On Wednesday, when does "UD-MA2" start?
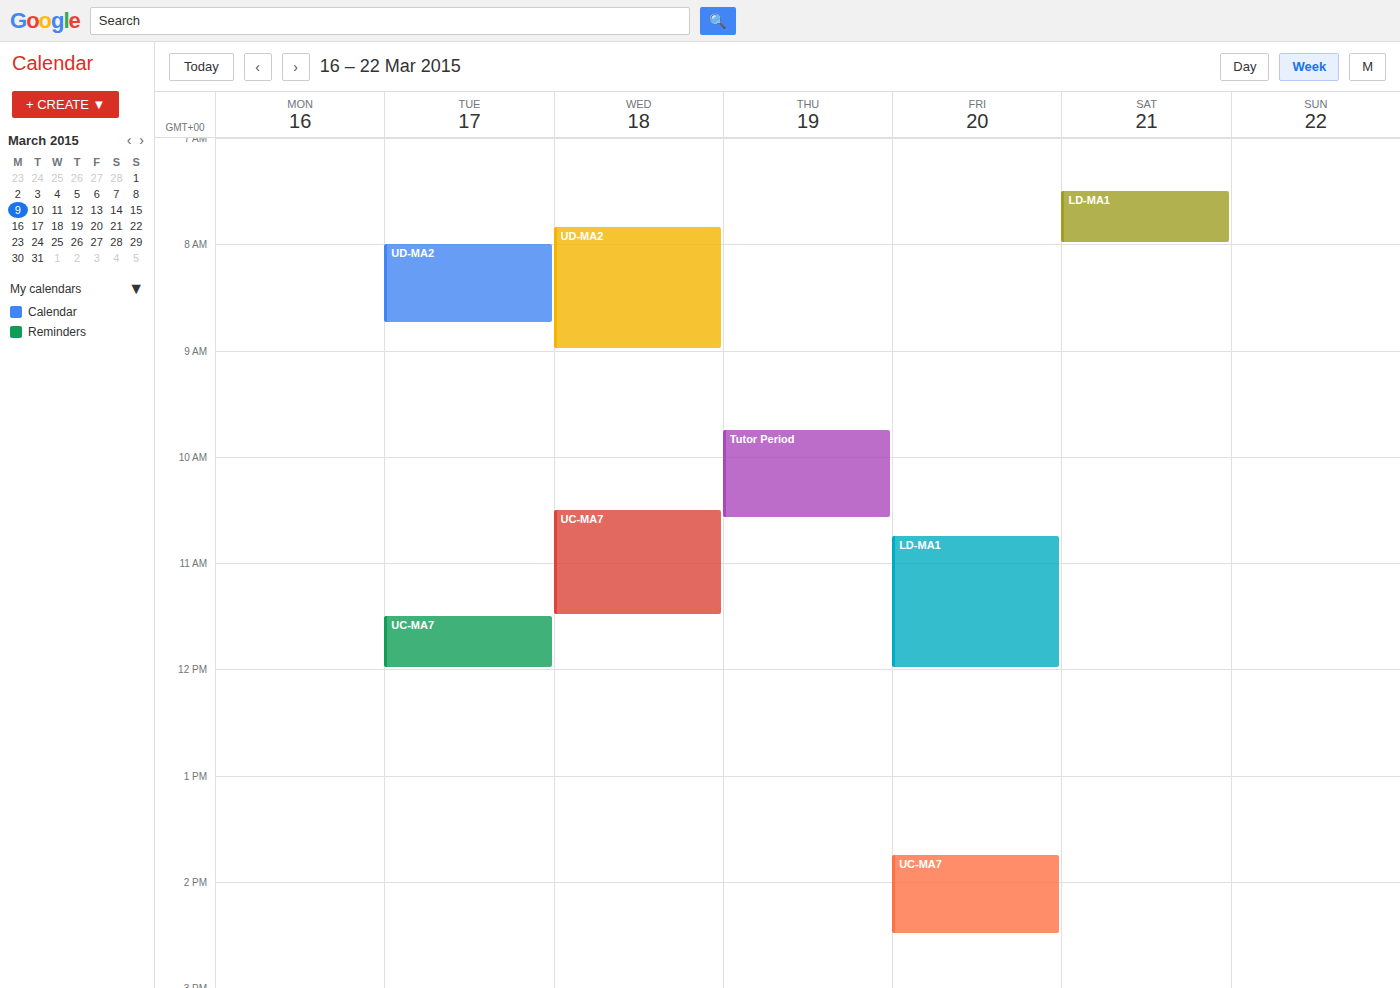
7:50 AM